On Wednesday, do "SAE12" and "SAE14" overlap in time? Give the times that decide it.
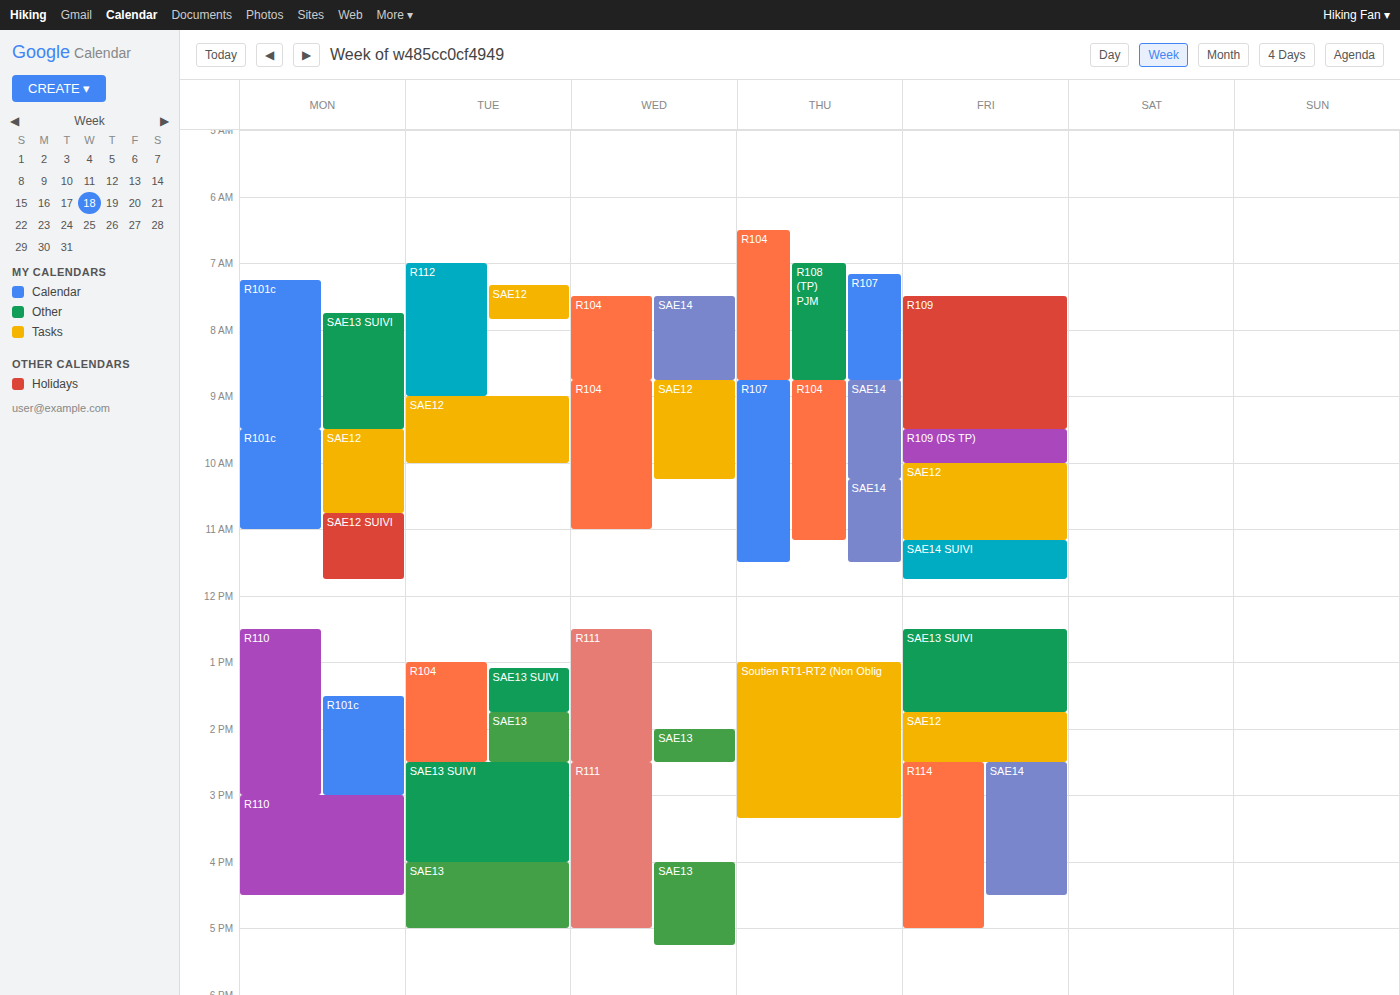
"SAE14" ends at 8:45 AM, exactly when "SAE12" starts -- they touch but do not overlap.